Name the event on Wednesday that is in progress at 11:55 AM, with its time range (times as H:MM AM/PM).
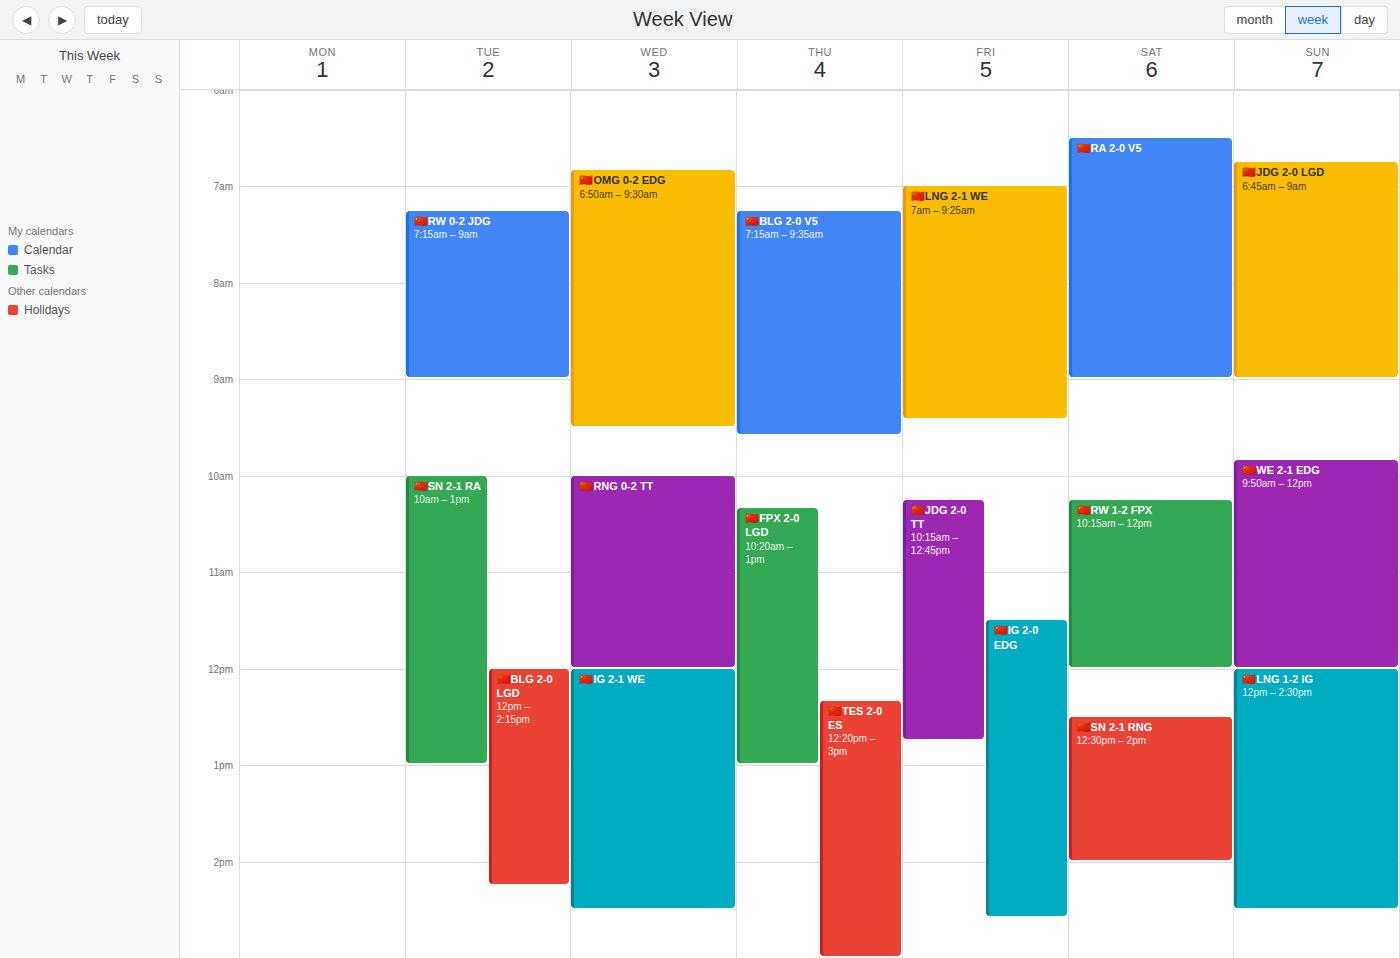
"🇨🇳RNG 0-2 TT", 10:00 AM to 12:00 PM